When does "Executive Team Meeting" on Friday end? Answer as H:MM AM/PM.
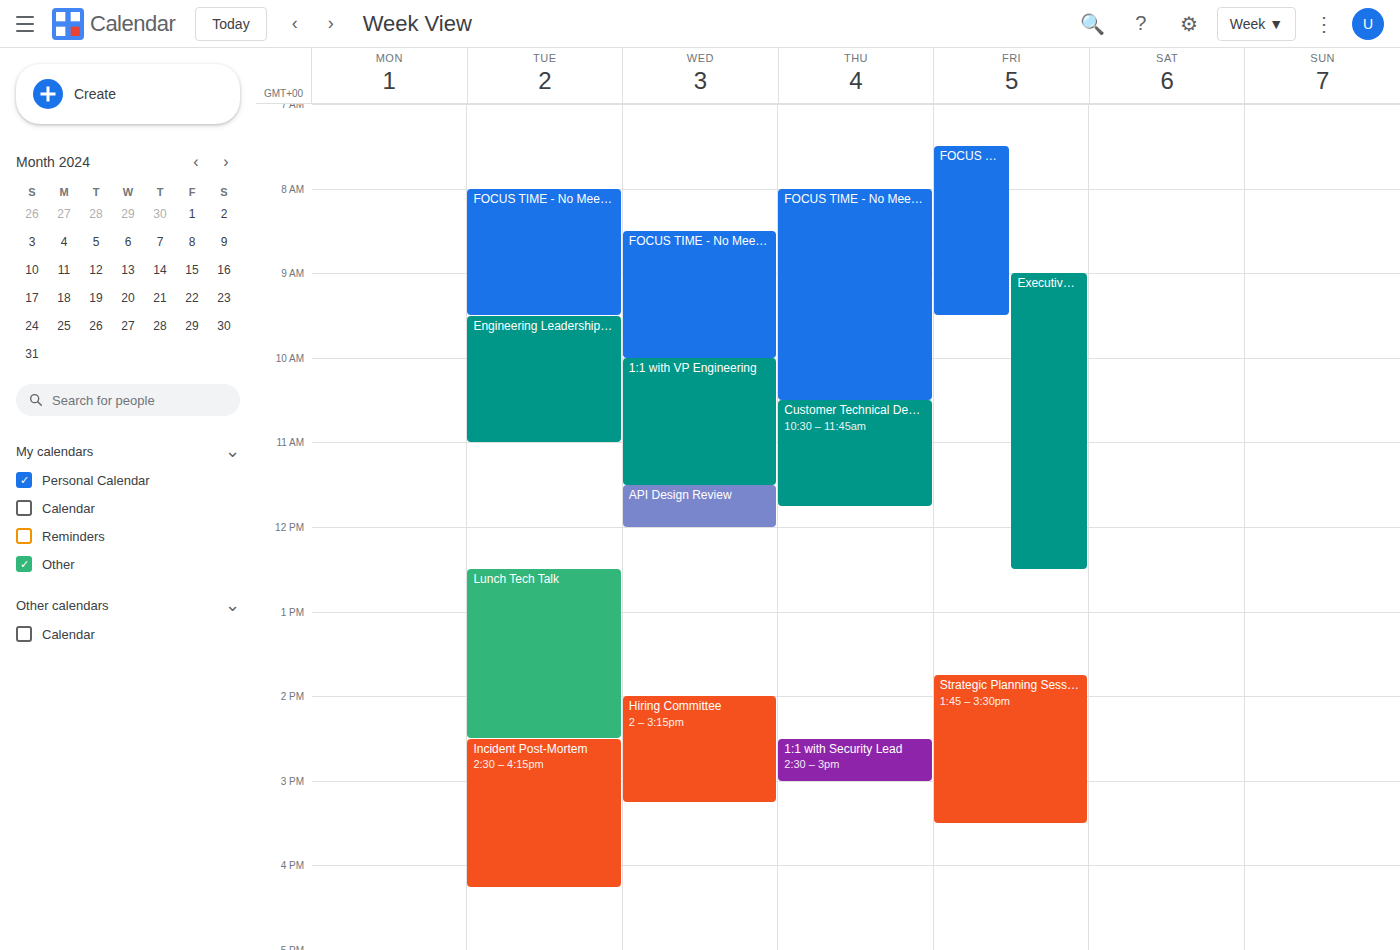
12:30 PM